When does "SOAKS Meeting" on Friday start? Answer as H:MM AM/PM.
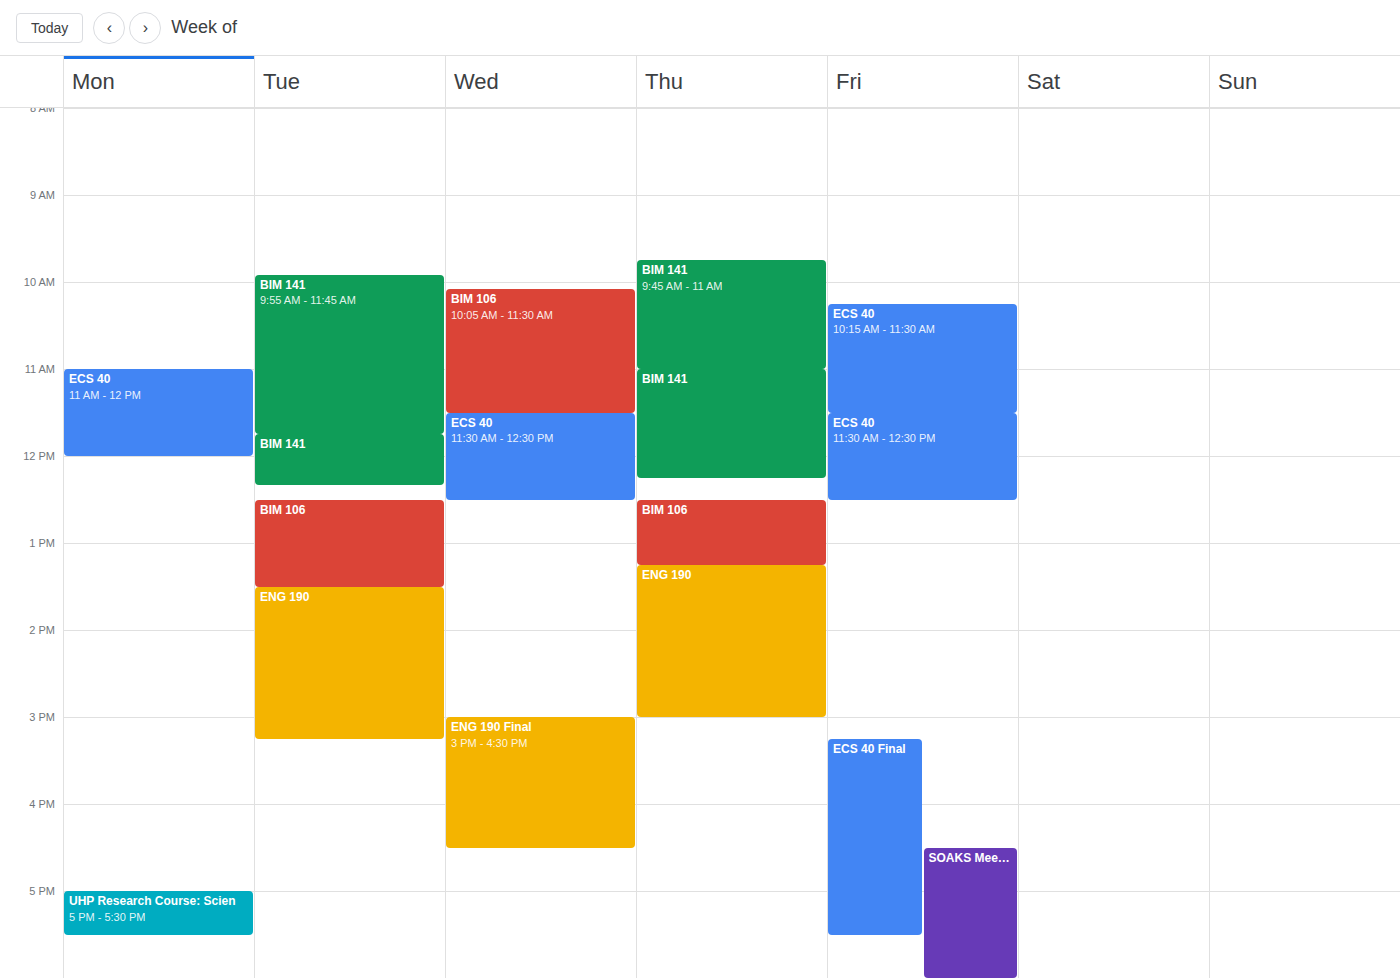
4:30 PM